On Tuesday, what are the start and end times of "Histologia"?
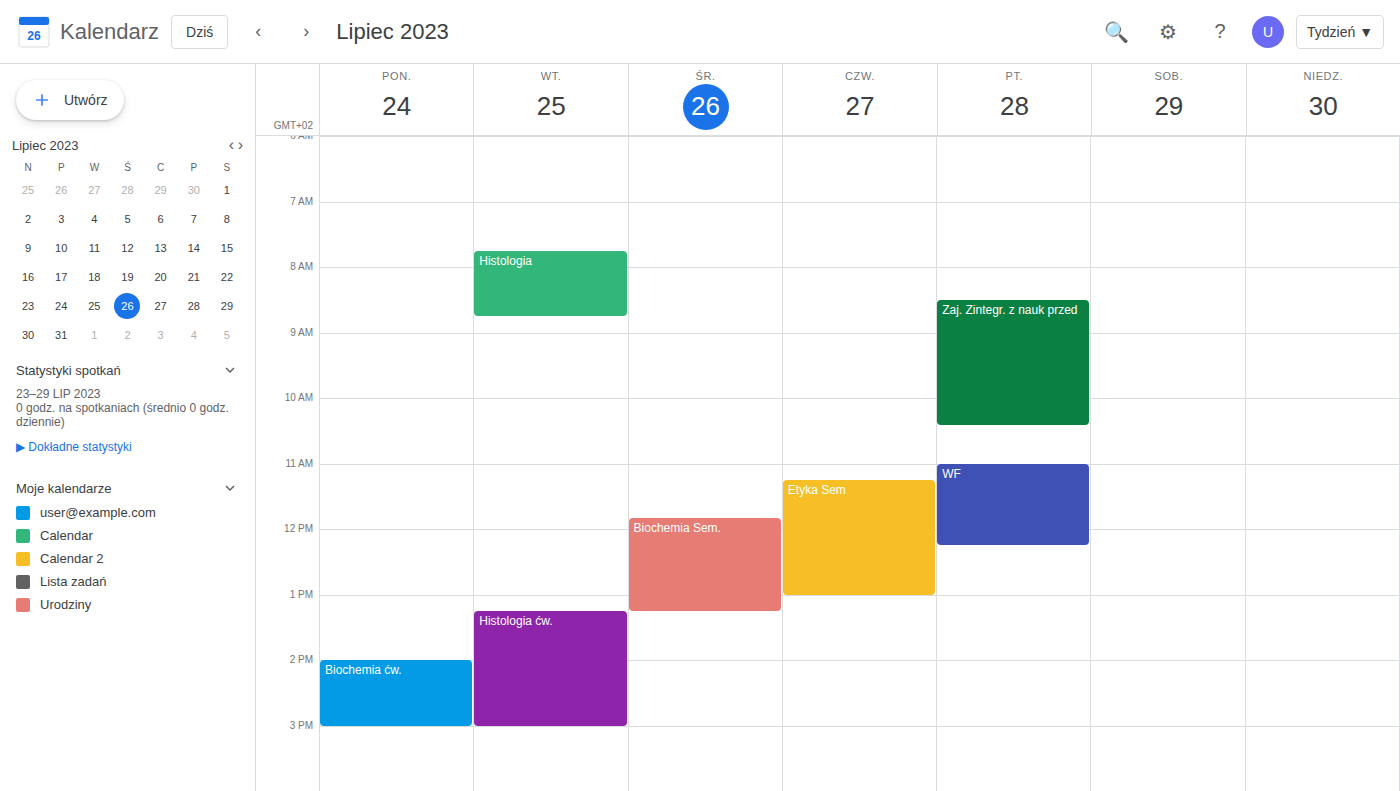
7:45 AM to 8:45 AM